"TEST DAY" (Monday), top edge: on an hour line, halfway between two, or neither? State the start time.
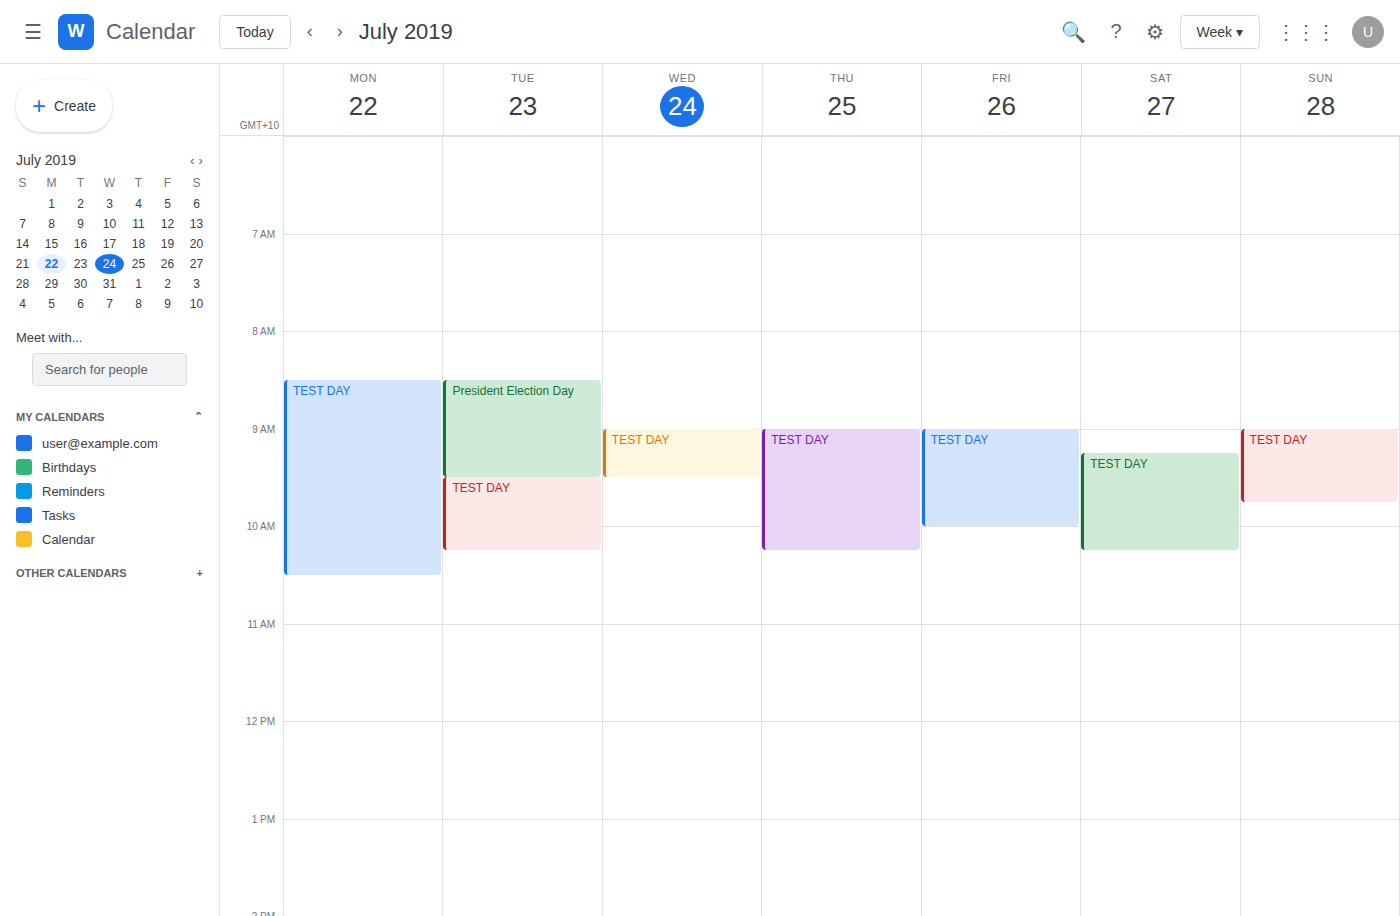
8:30 AM -- halfway between the 8 AM and 9 AM lines.